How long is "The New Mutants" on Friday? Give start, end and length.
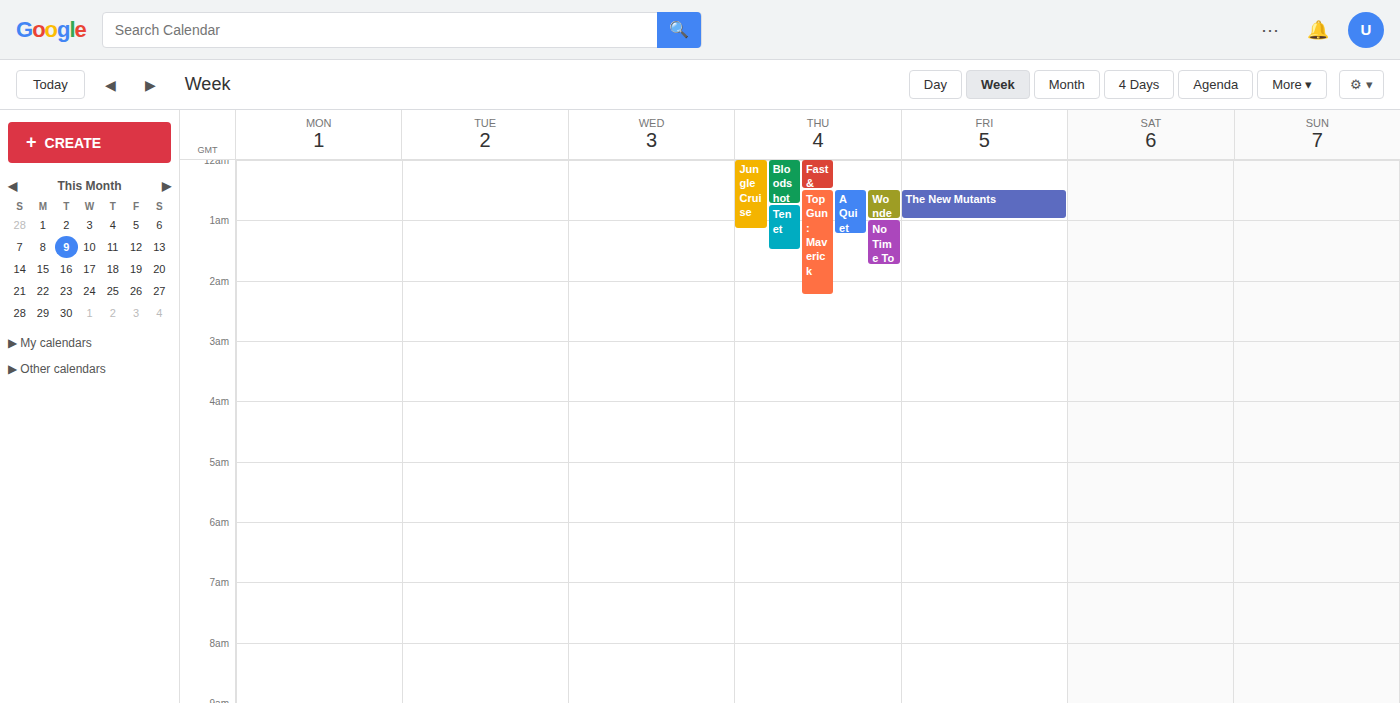
12:30 AM to 1:00 AM, 30 minutes